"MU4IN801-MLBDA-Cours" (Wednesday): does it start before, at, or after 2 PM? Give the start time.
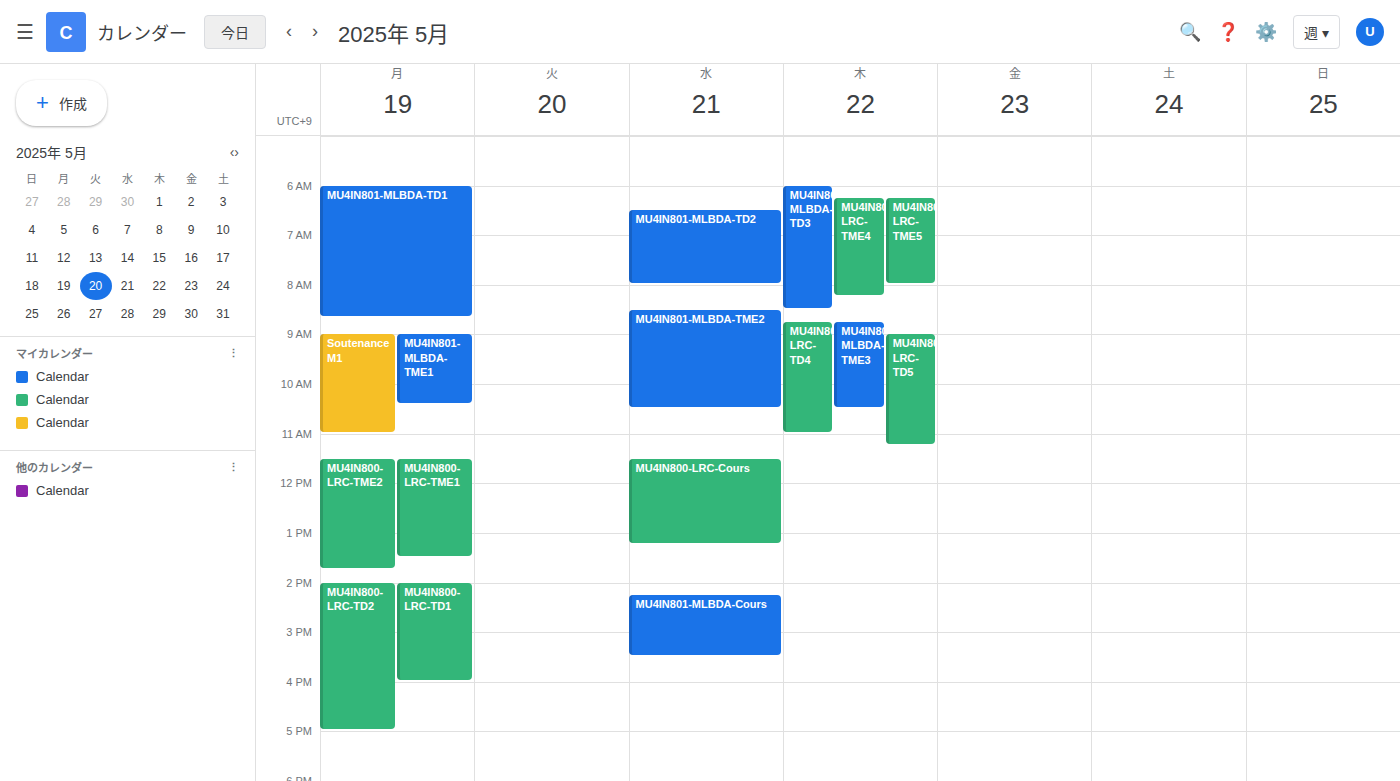
2:15 PM -- after 2 PM, 15 minutes below the 2 PM line.